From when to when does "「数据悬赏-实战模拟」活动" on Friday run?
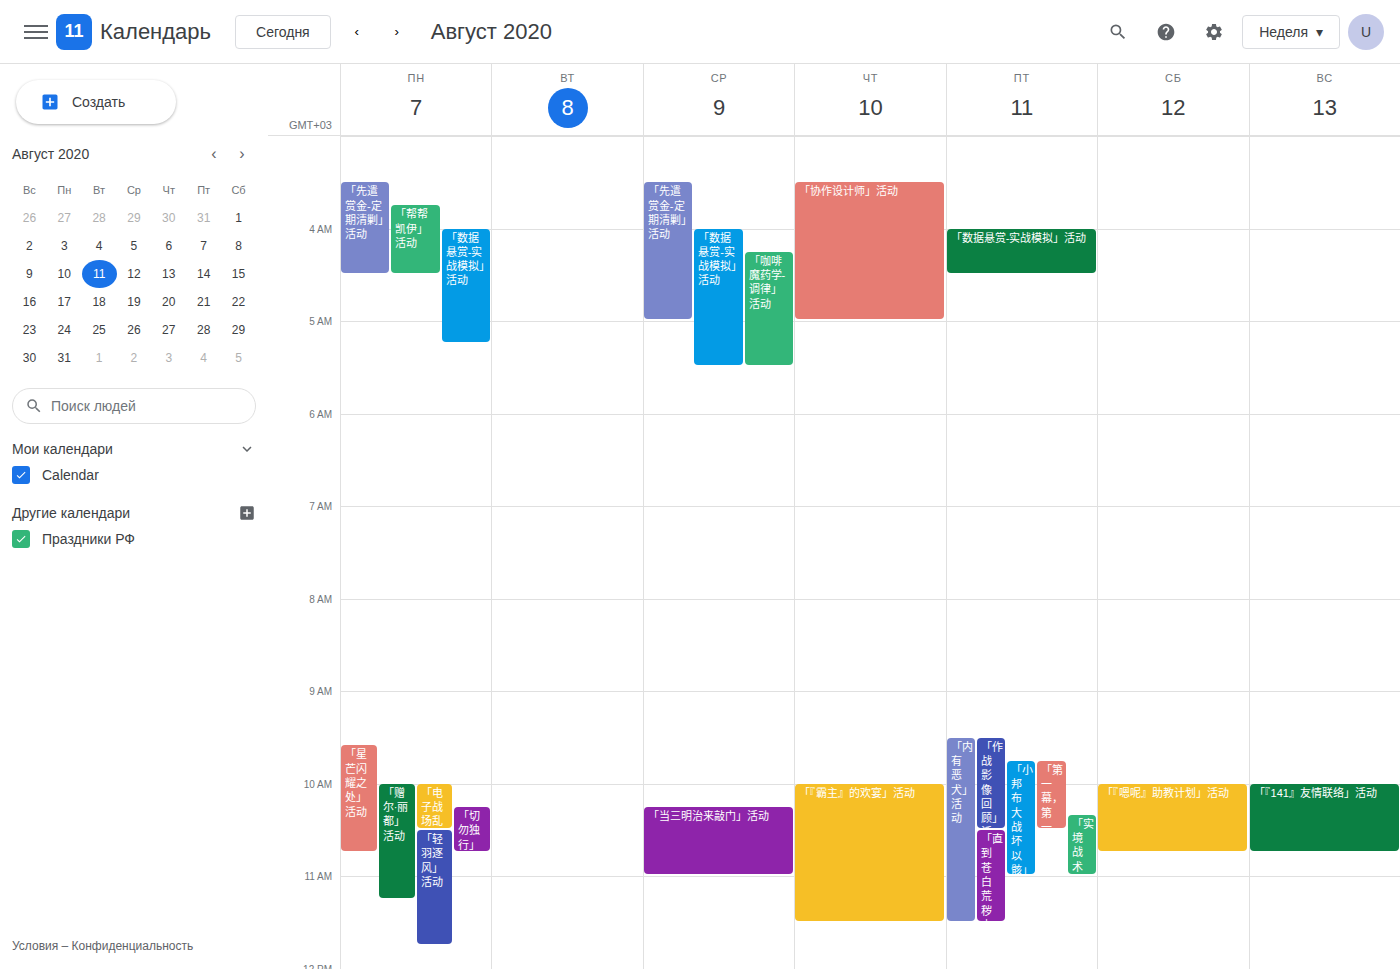
04:00 to 04:30